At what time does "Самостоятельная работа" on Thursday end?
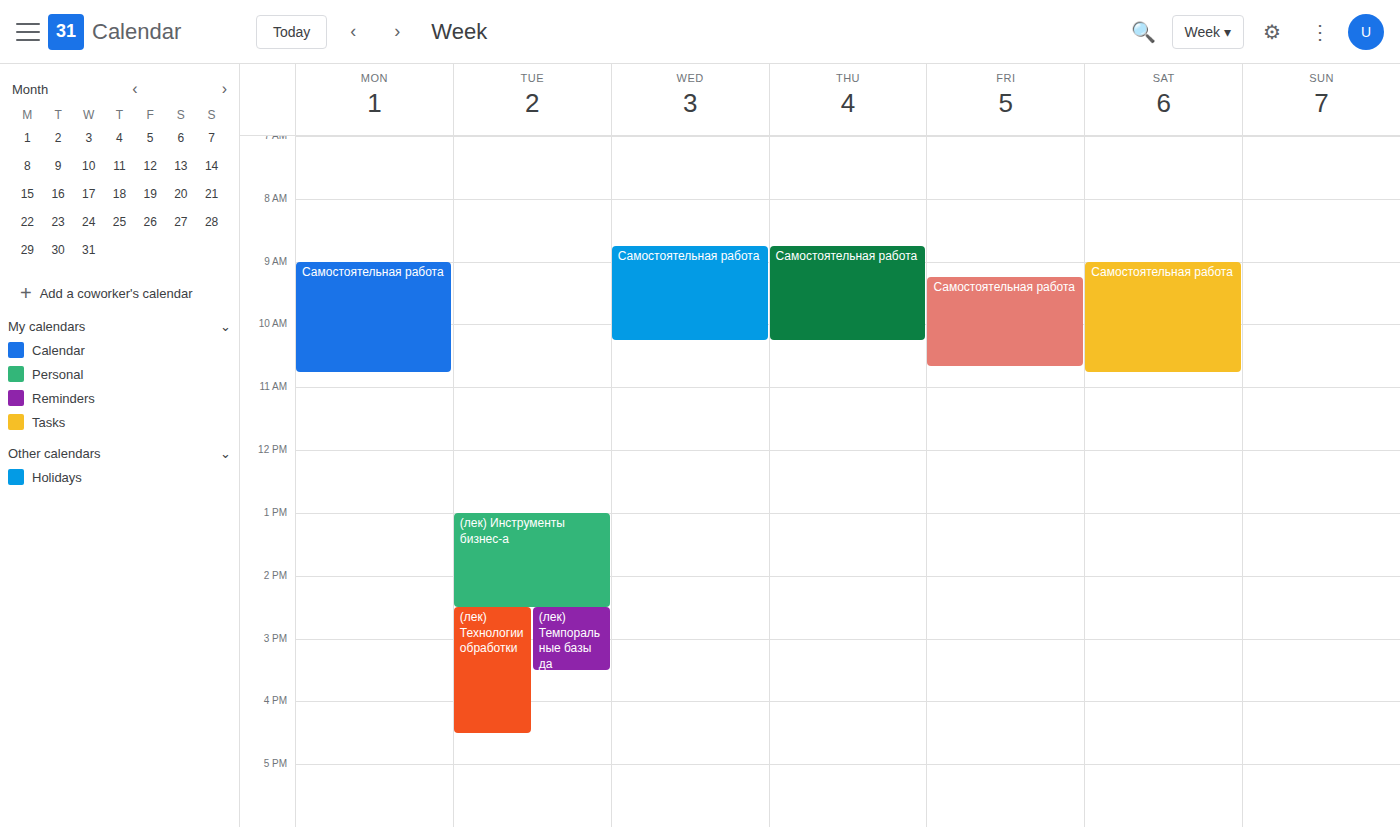
10:15 AM